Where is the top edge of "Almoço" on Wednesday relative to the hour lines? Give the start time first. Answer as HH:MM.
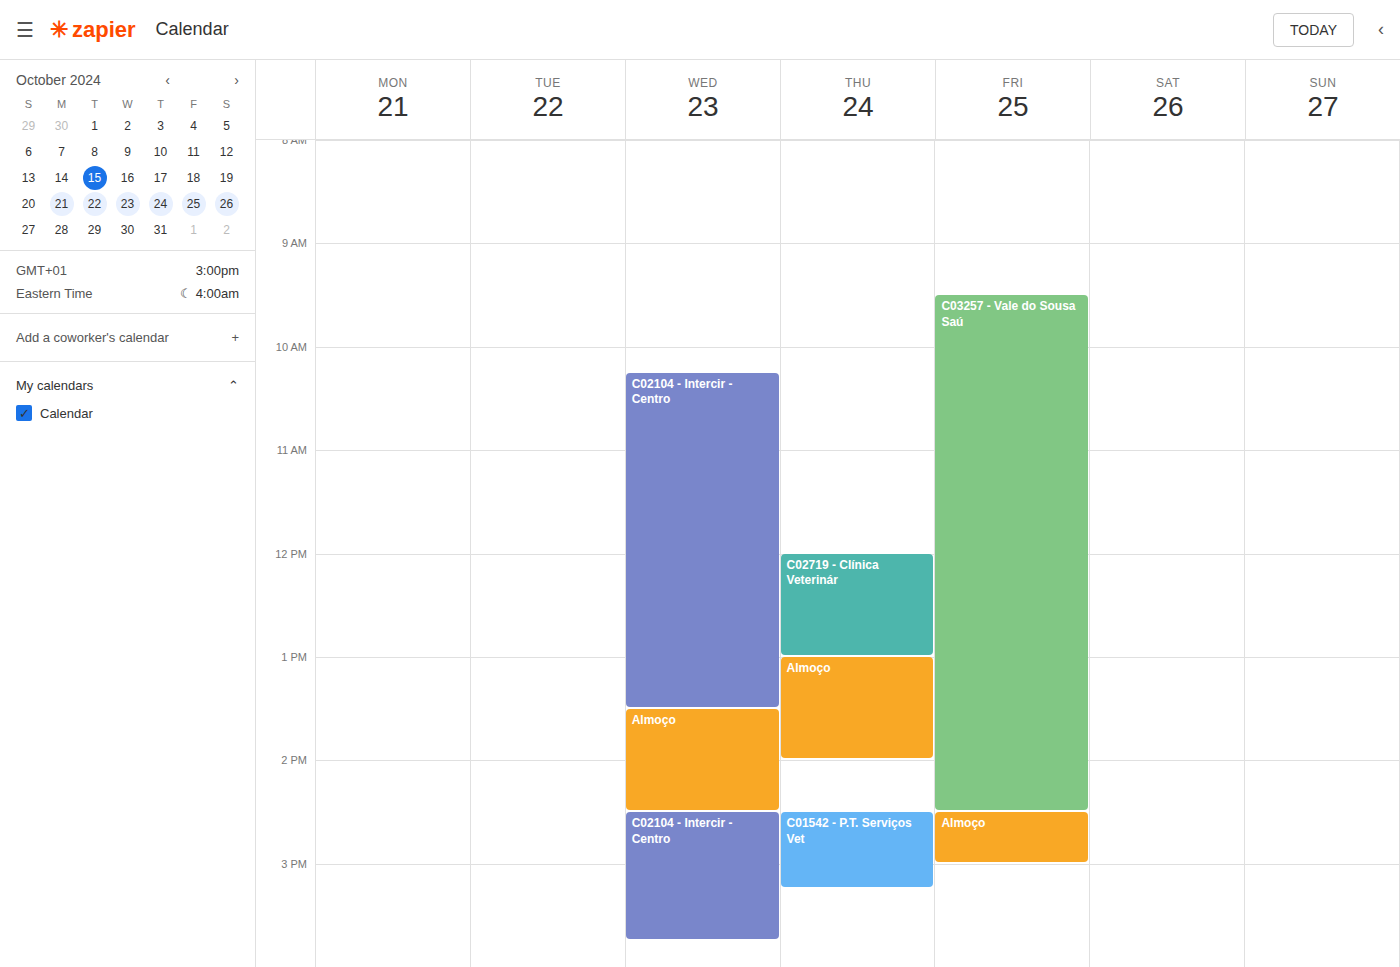
13:30 -- halfway between the 13:00 and 14:00 lines.